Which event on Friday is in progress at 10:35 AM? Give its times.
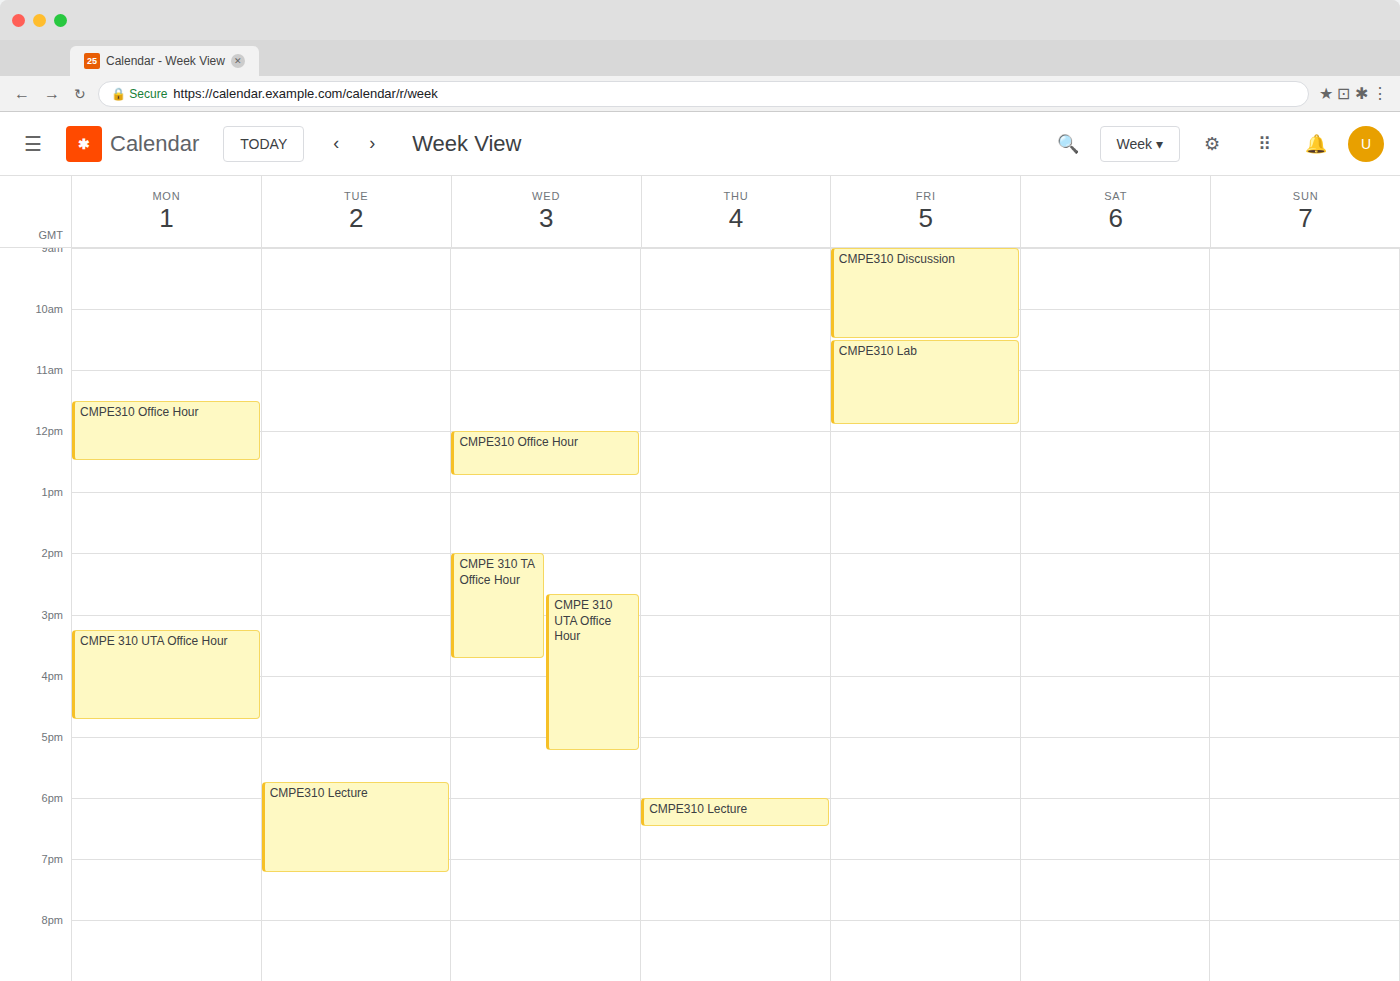
"CMPE310 Lab", 10:30 AM to 11:55 AM